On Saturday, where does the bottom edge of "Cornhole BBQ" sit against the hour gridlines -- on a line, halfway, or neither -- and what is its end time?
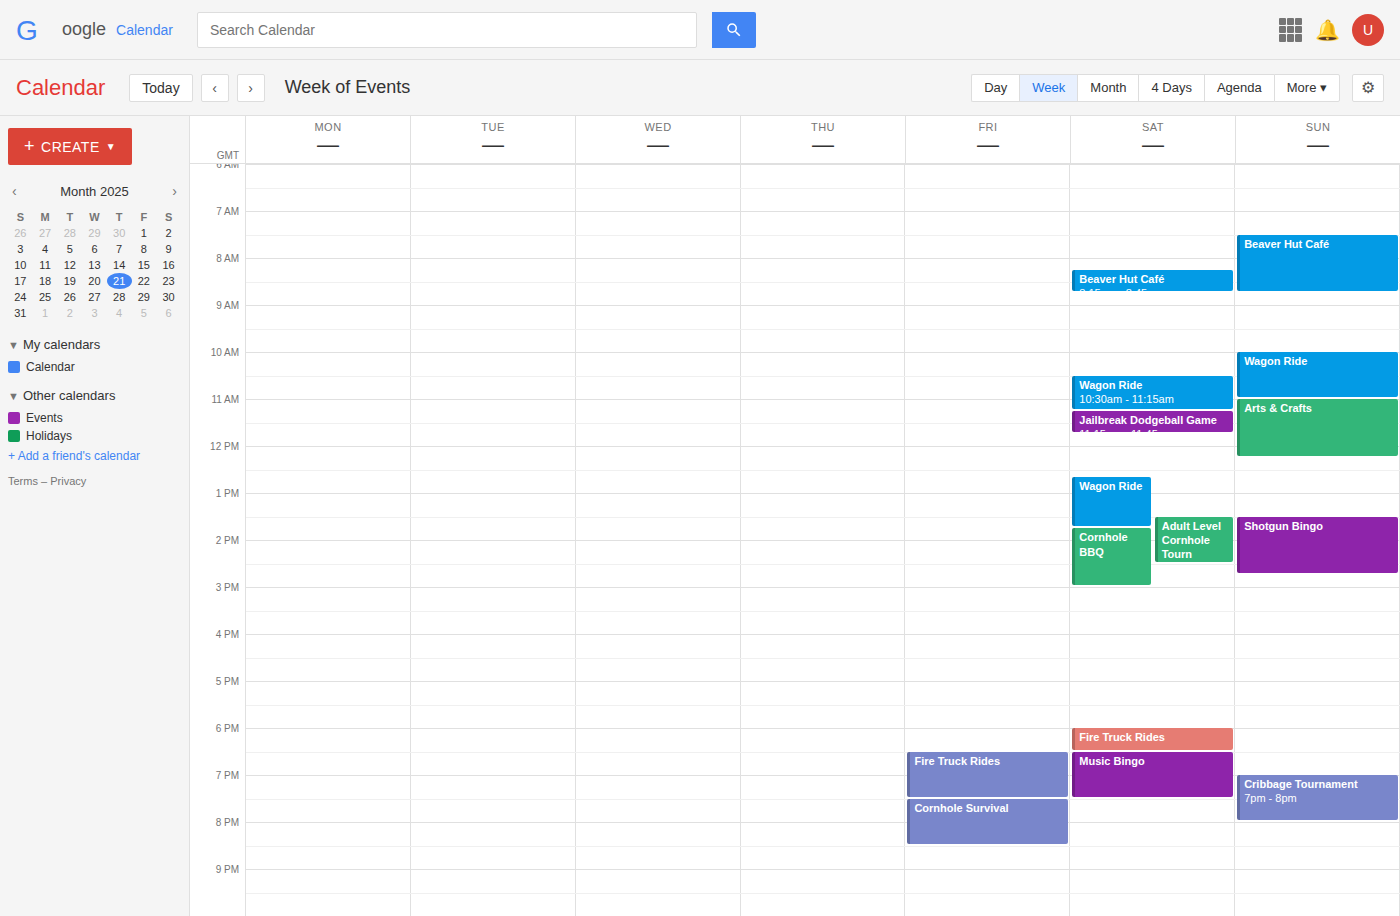
3:00 PM -- exactly on the 3 PM line.